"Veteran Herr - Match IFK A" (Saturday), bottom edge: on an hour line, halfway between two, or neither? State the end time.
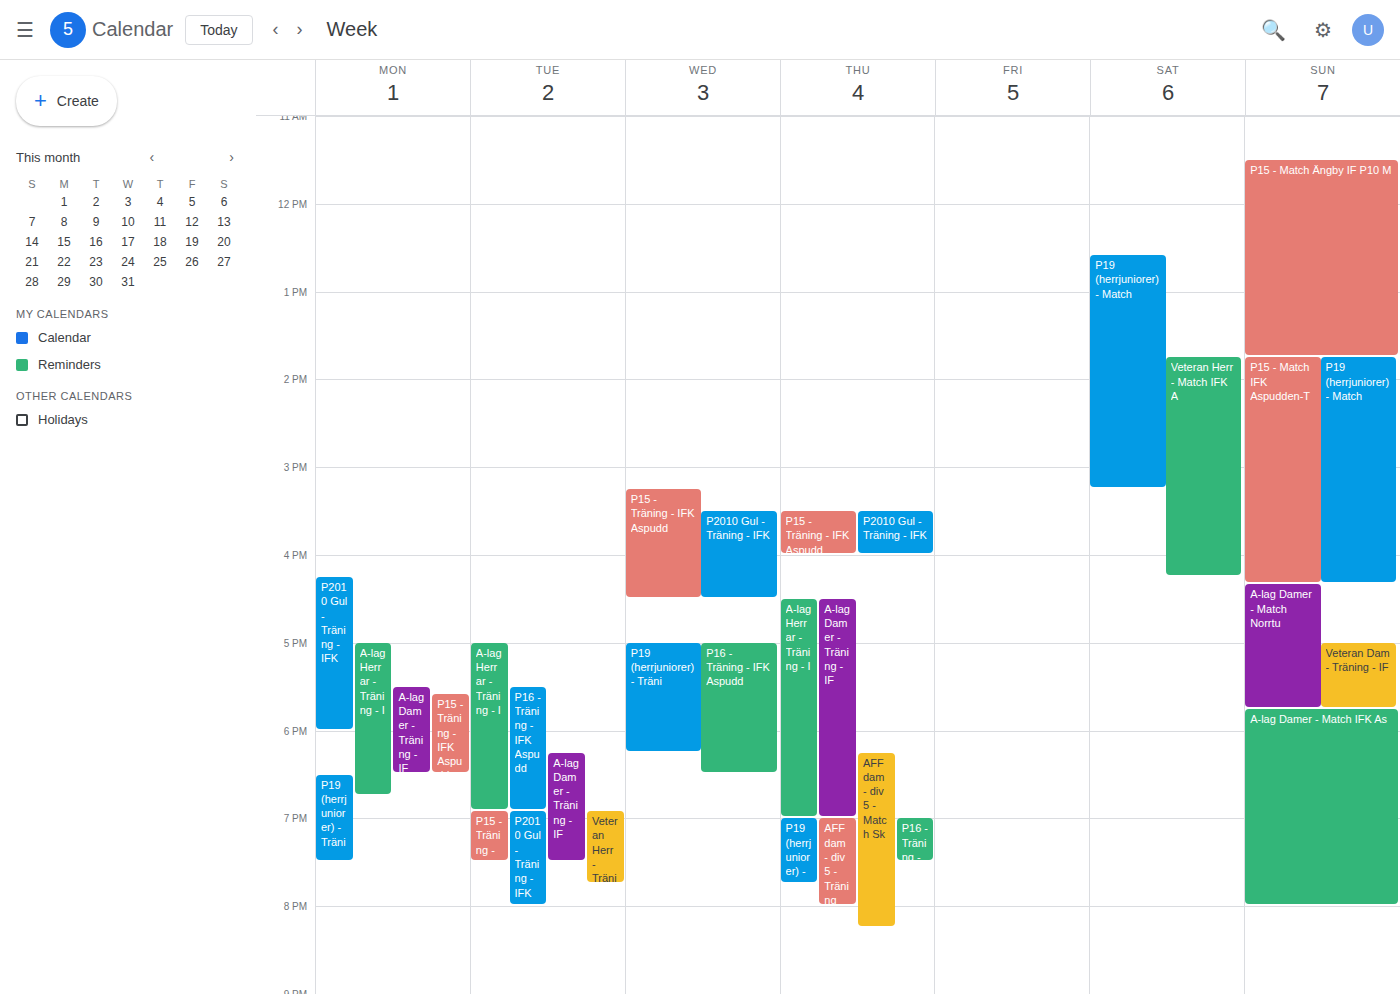
4:15 PM -- neither: a quarter of the way from the 4 PM line to the 5 PM line.